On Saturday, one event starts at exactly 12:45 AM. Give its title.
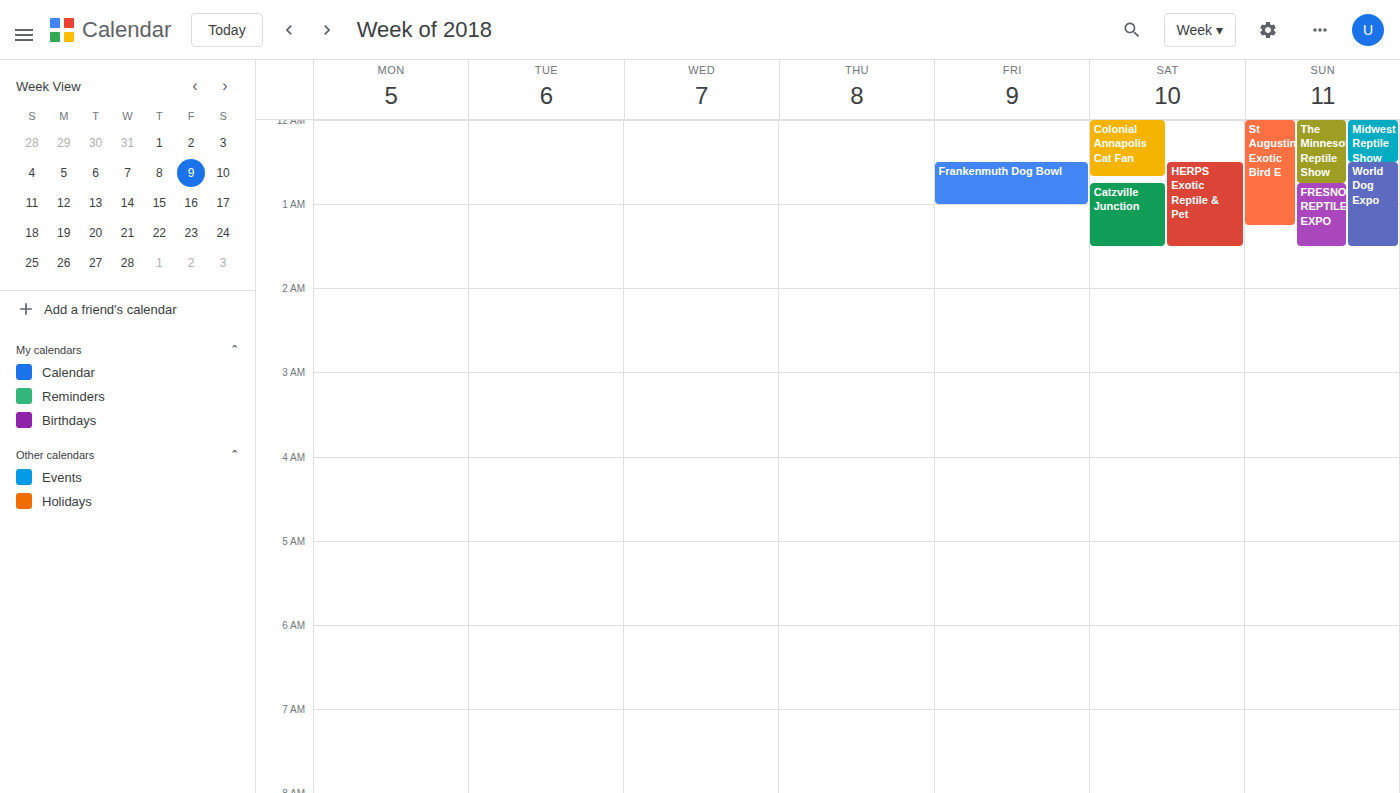
"Catzville Junction"